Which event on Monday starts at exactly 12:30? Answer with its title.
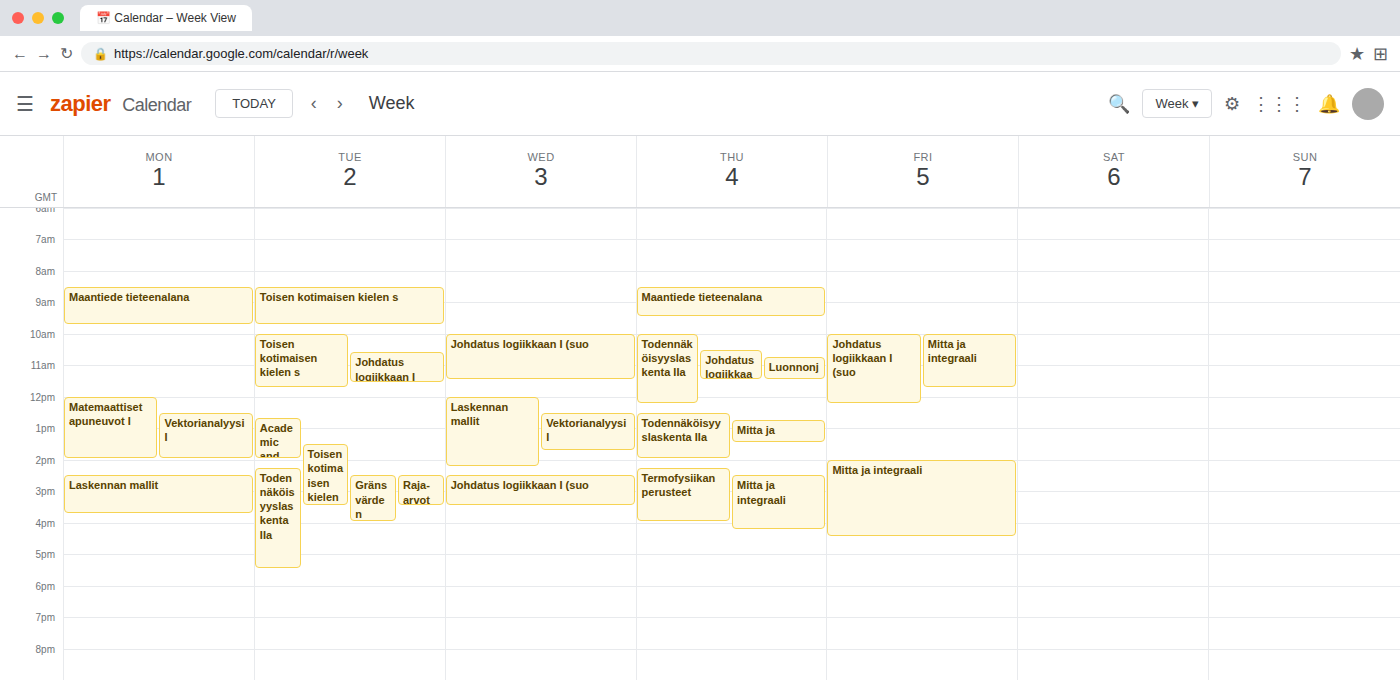
"Vektorianalyysi I"